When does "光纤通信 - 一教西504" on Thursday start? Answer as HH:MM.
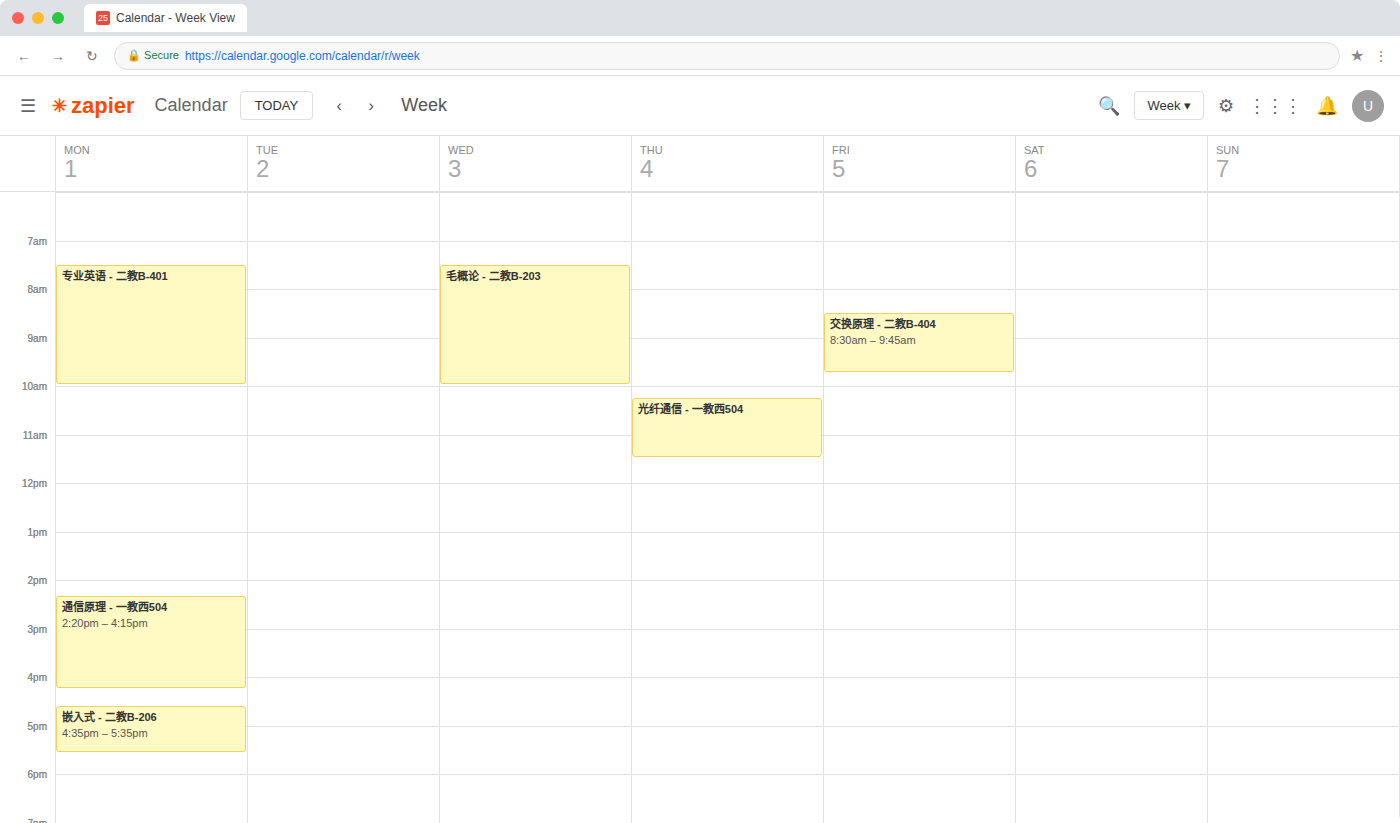
10:15